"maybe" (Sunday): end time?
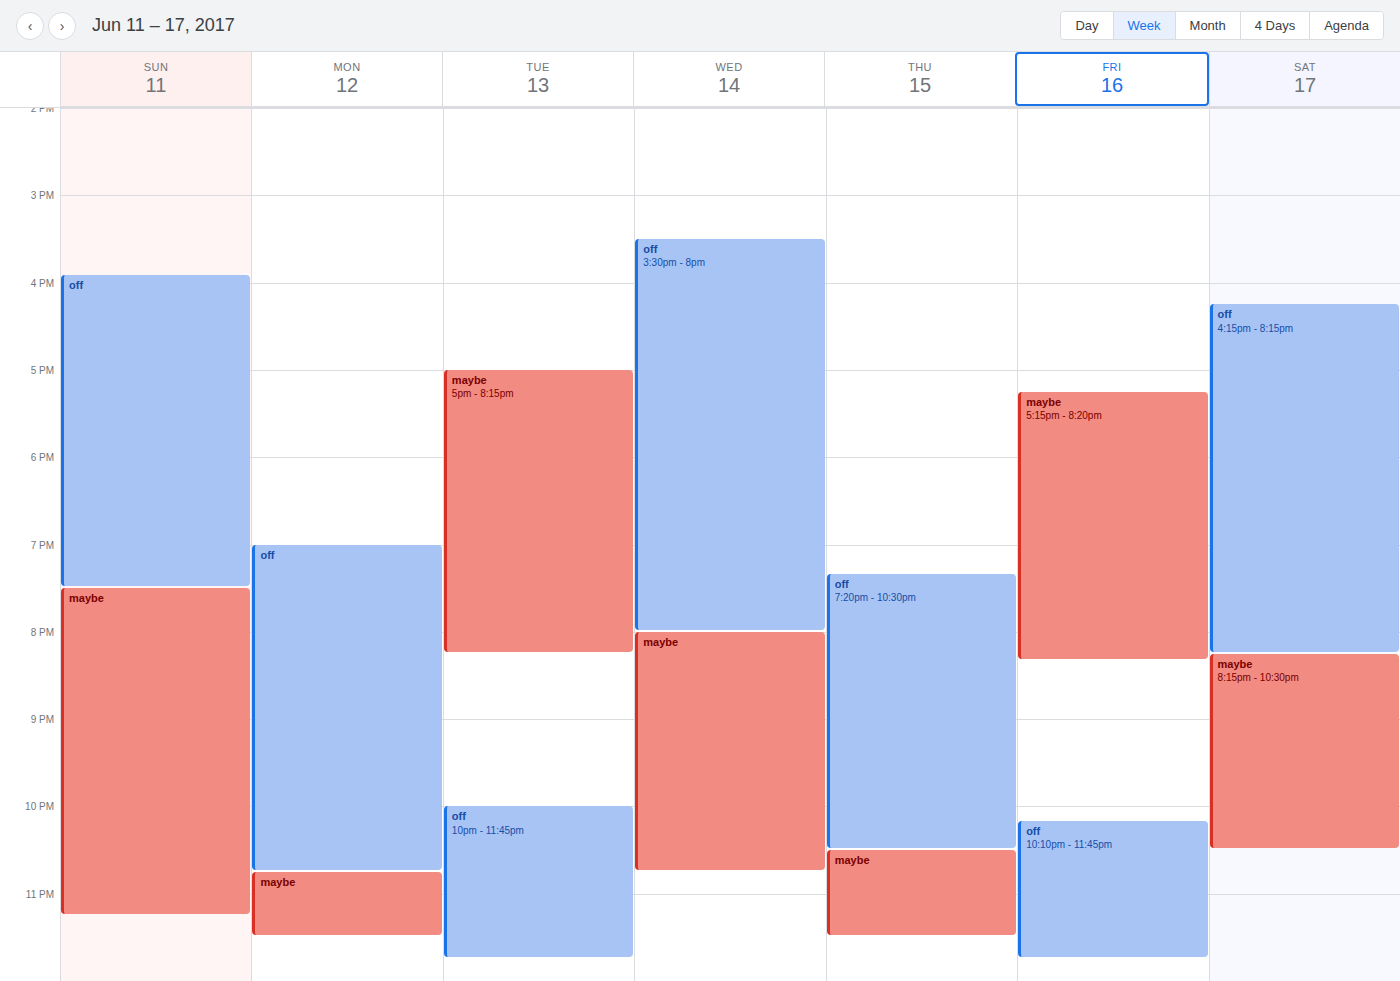
11:15 PM